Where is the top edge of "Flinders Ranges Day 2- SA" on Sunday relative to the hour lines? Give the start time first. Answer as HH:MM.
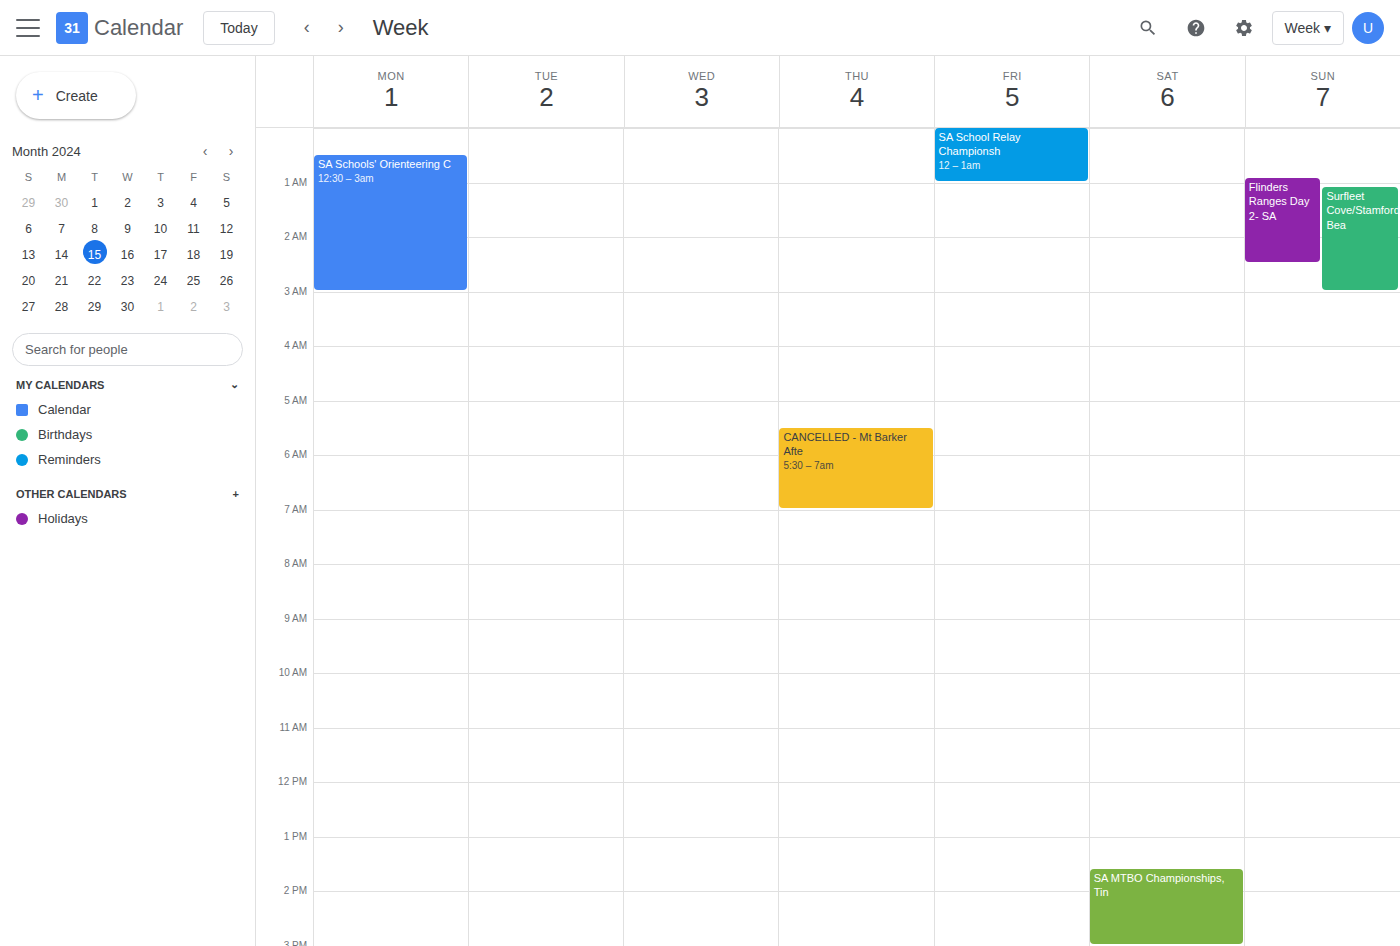
00:55 -- neither: 55 minutes below the 00:00 line and 5 minutes above the 01:00 line.